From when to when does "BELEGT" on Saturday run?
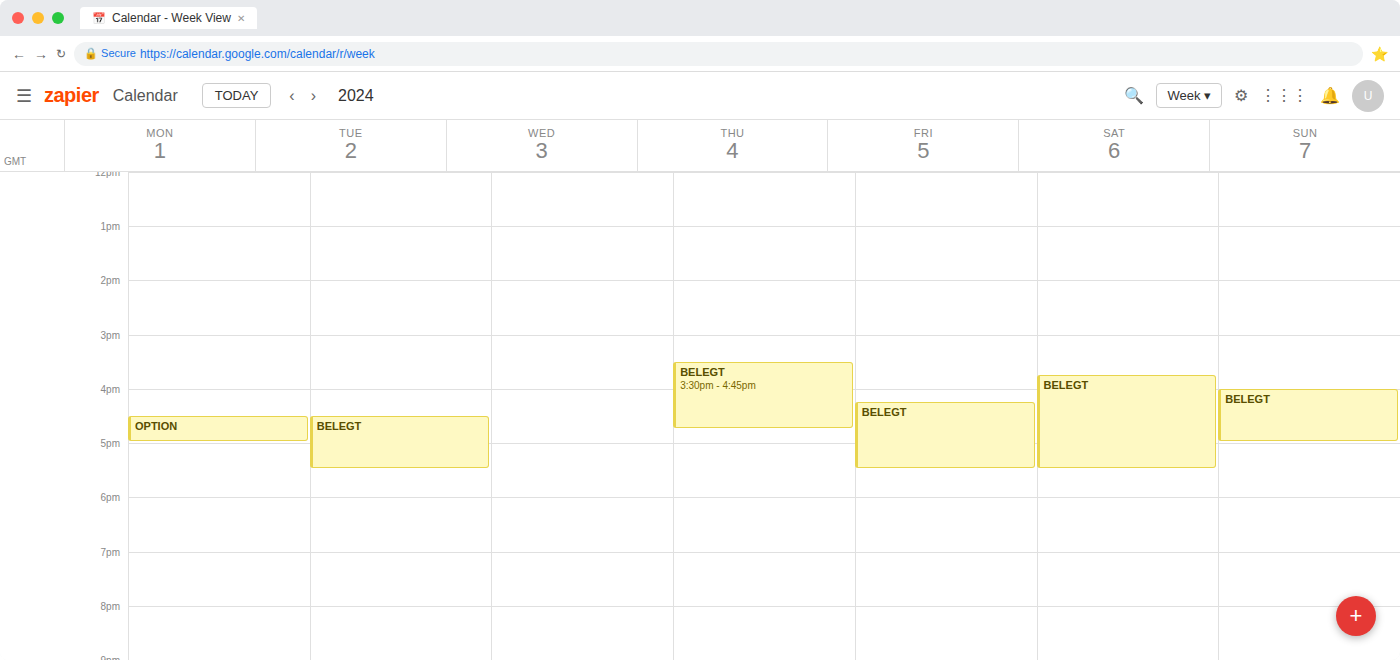
3:45 PM to 5:30 PM